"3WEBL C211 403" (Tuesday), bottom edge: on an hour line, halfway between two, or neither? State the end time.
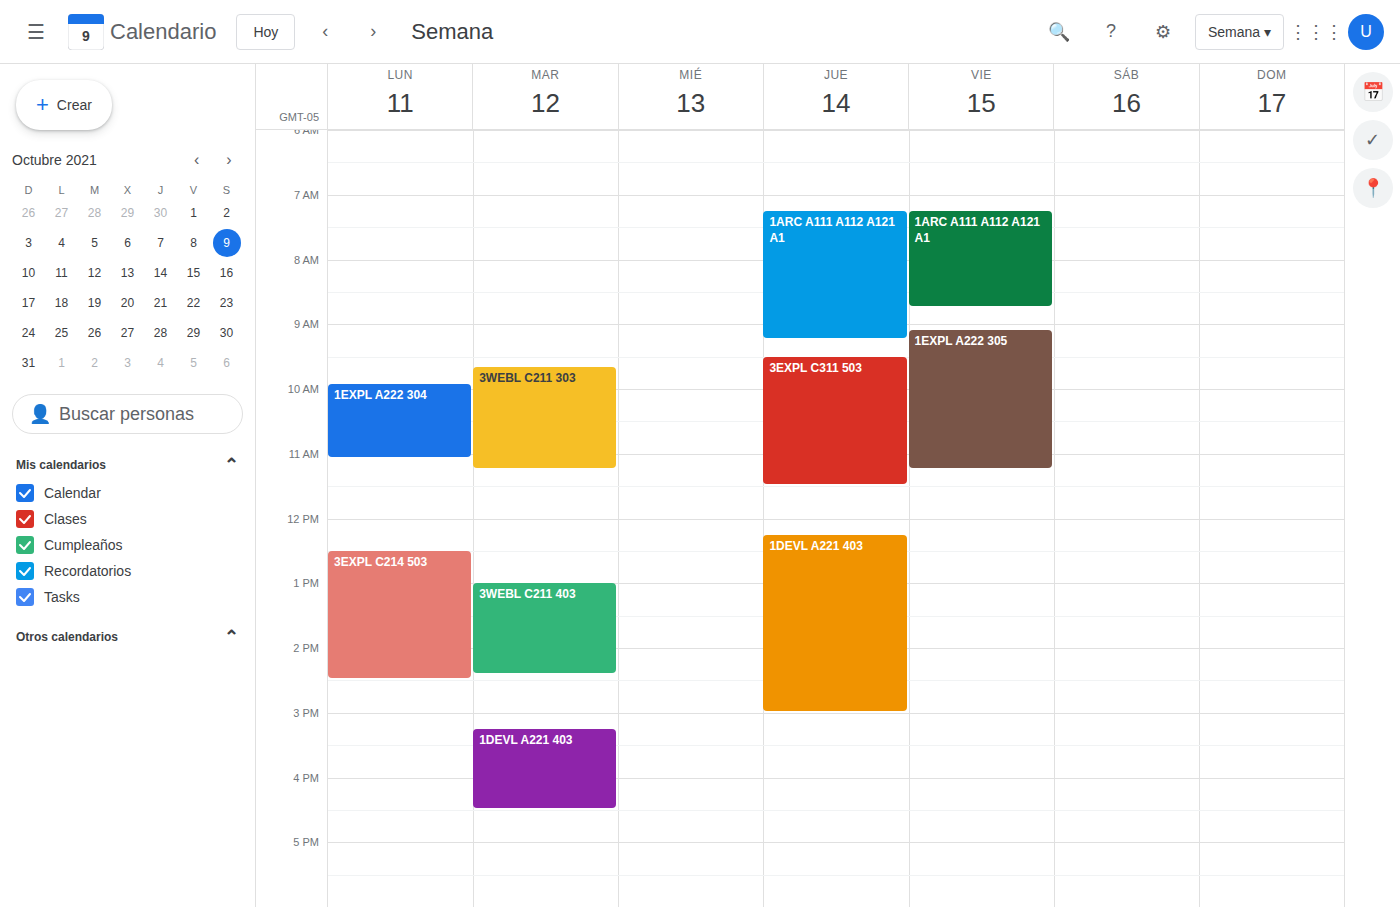
2:25 PM -- neither: 25 minutes below the 2 PM line and 35 minutes above the 3 PM line.